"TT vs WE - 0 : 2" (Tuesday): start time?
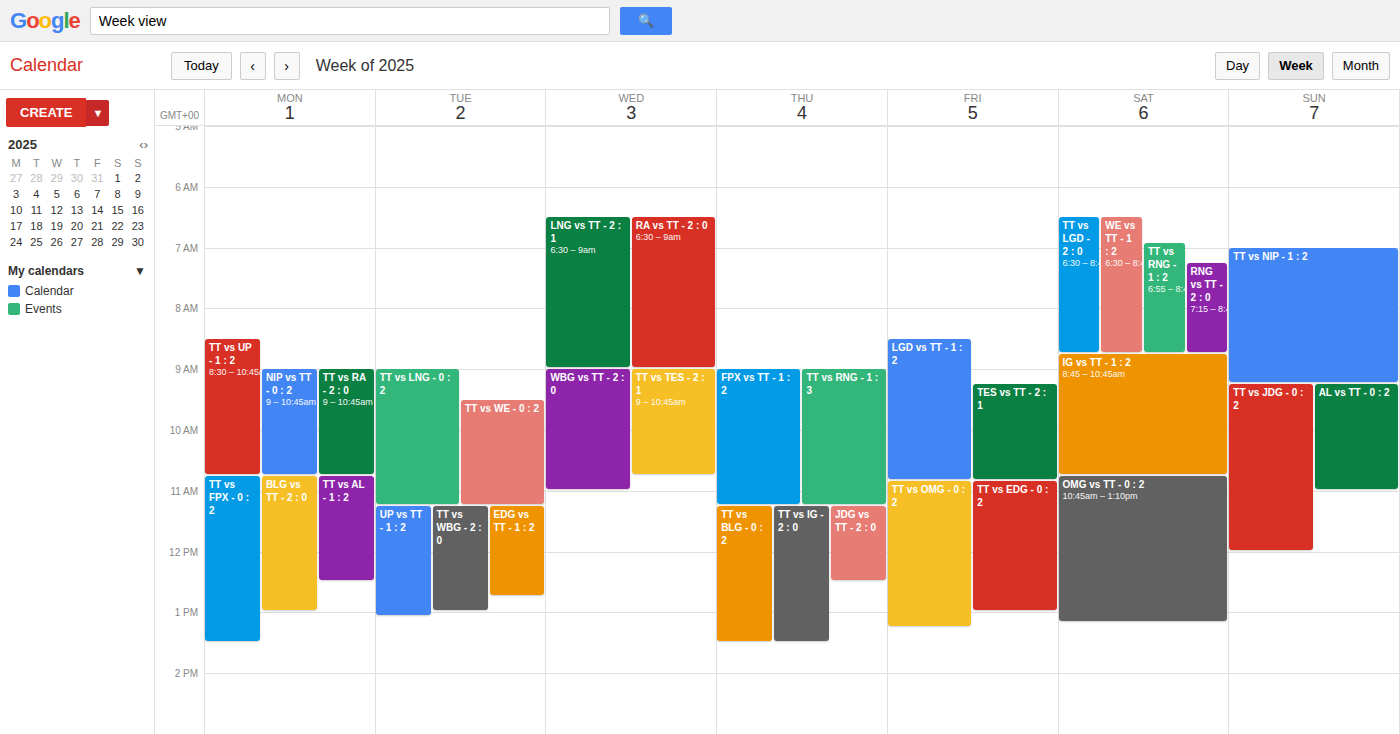
9:30 AM